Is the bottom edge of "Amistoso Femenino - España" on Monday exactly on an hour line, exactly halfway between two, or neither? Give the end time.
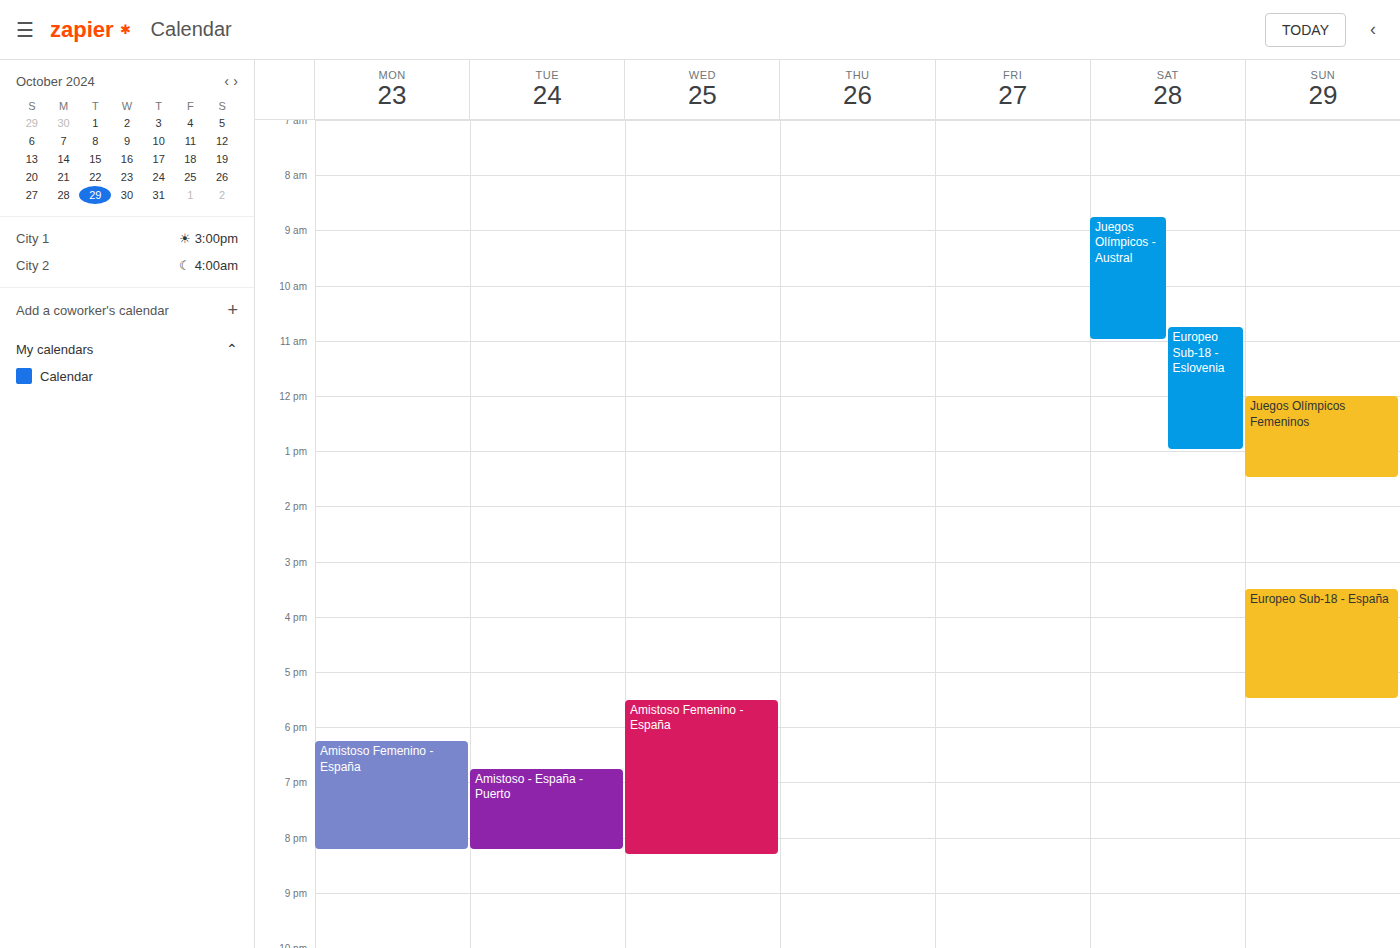
8:15 PM -- neither: a quarter of the way from the 8 PM line to the 9 PM line.